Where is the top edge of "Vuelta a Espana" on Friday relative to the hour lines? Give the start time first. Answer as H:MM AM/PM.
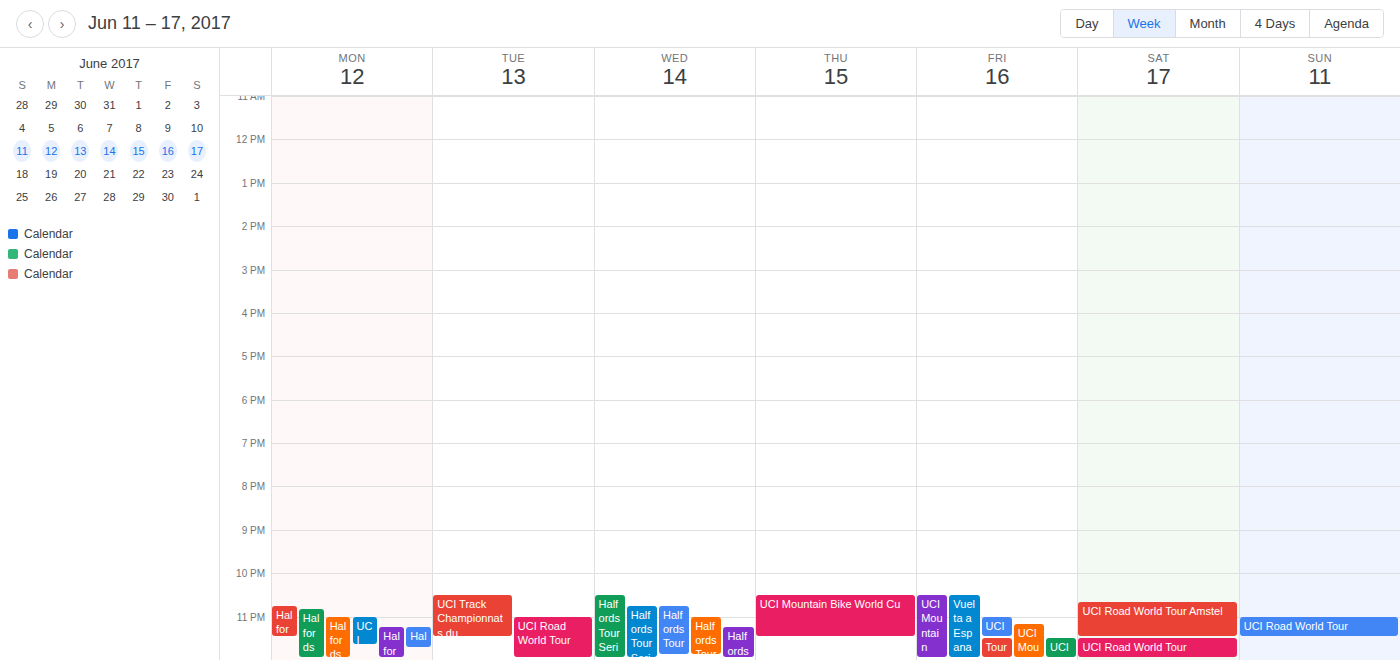
10:30 PM -- halfway between the 10 PM and 11 PM lines.